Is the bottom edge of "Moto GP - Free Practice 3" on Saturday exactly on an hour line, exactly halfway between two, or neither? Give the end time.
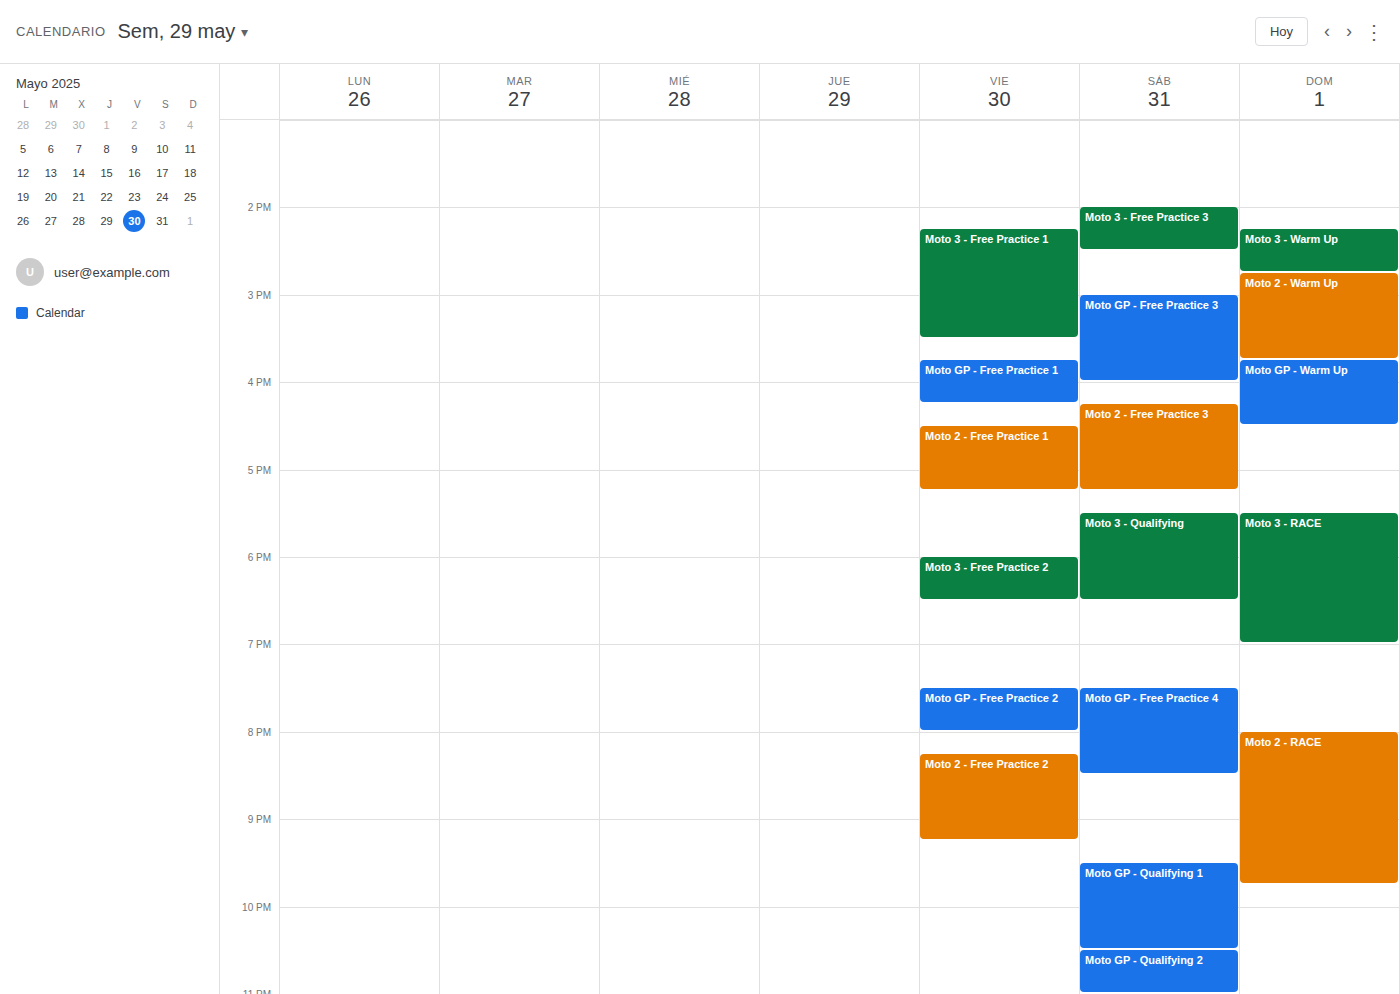
4:00 PM -- exactly on the 4 PM line.